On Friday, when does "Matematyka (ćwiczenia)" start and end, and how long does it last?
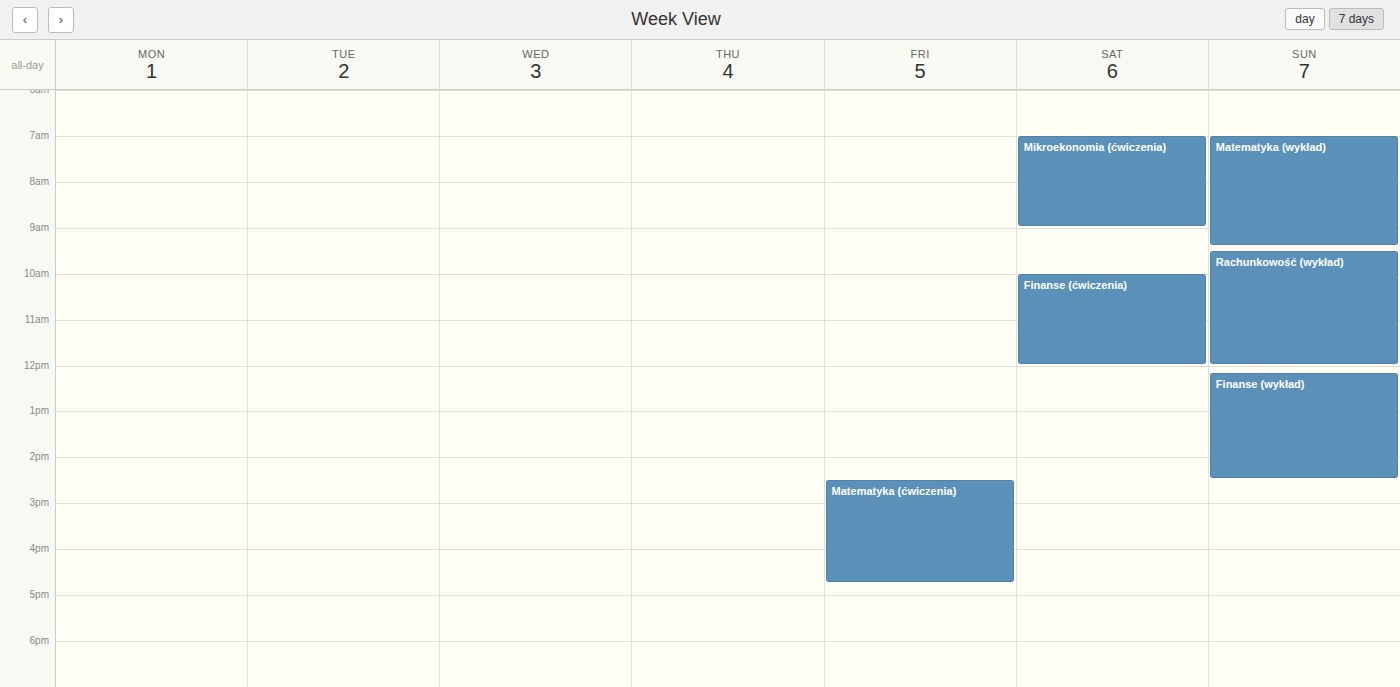
14:30 to 16:45, 2 hours 15 minutes